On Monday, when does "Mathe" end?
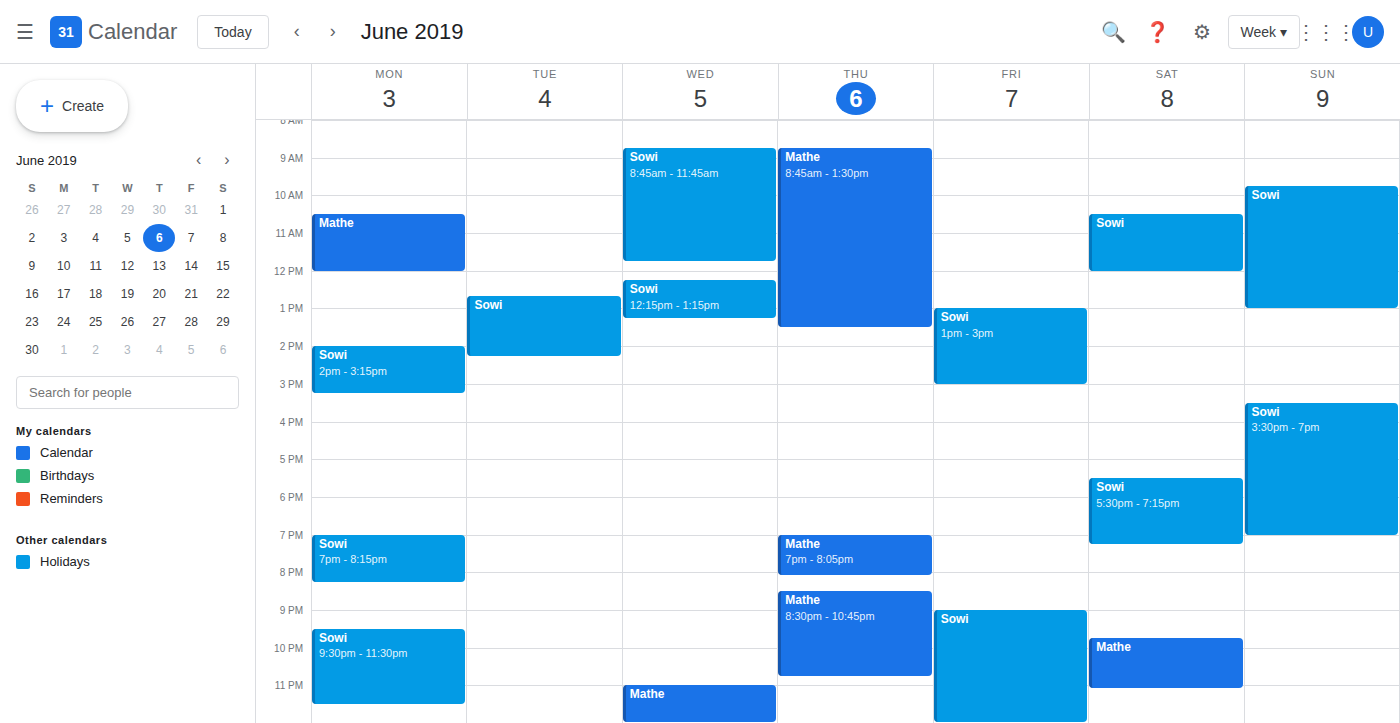
12:00